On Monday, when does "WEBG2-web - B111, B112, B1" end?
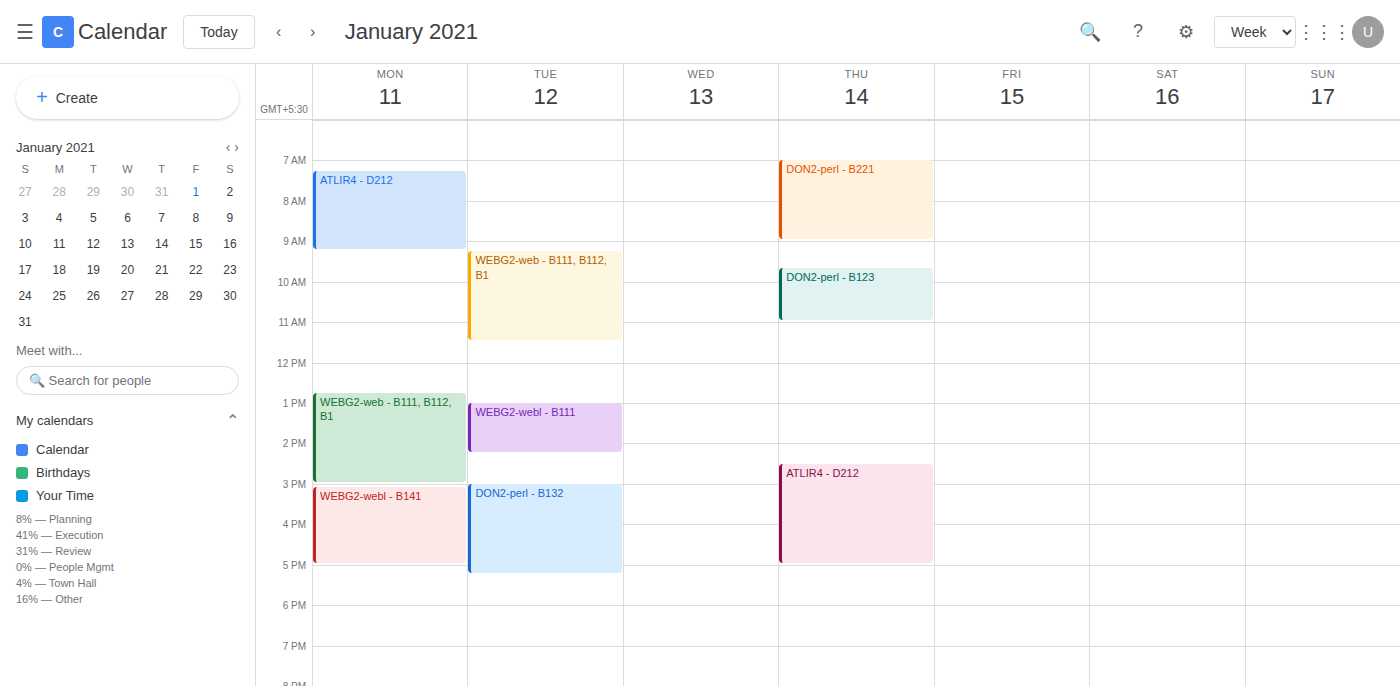
3:00 PM